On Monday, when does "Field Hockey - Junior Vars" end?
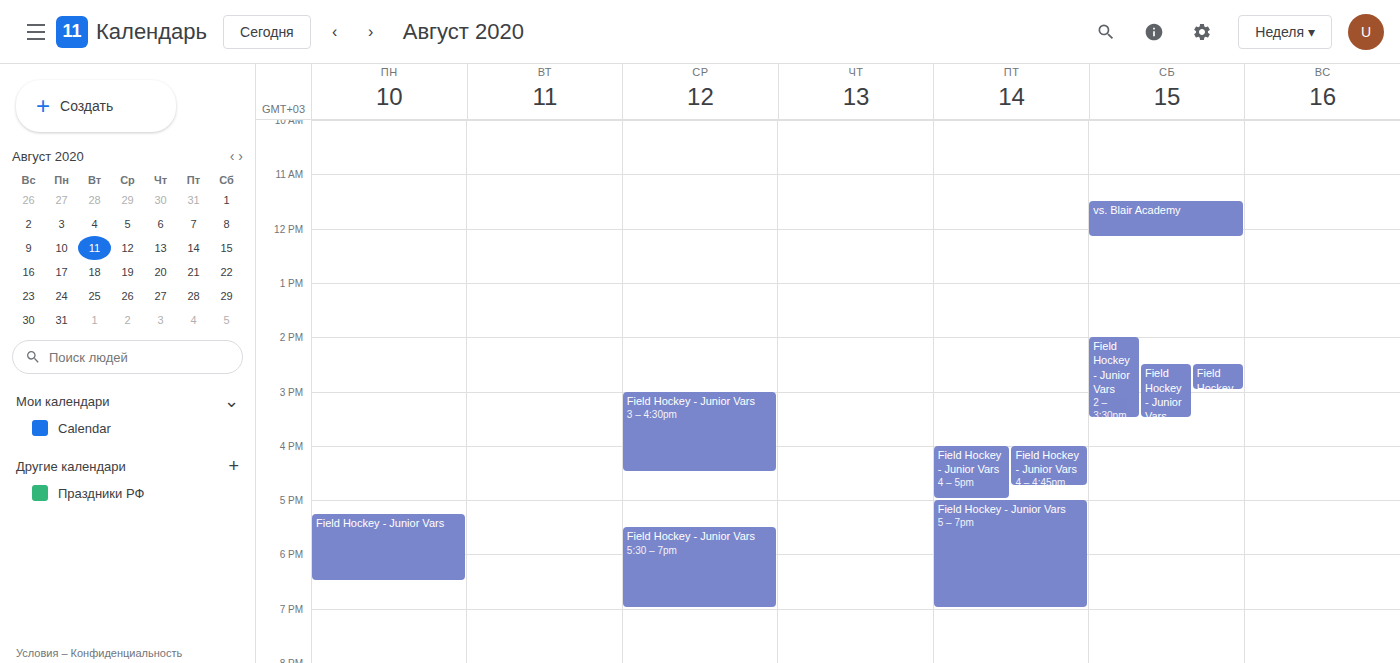
6:30 PM